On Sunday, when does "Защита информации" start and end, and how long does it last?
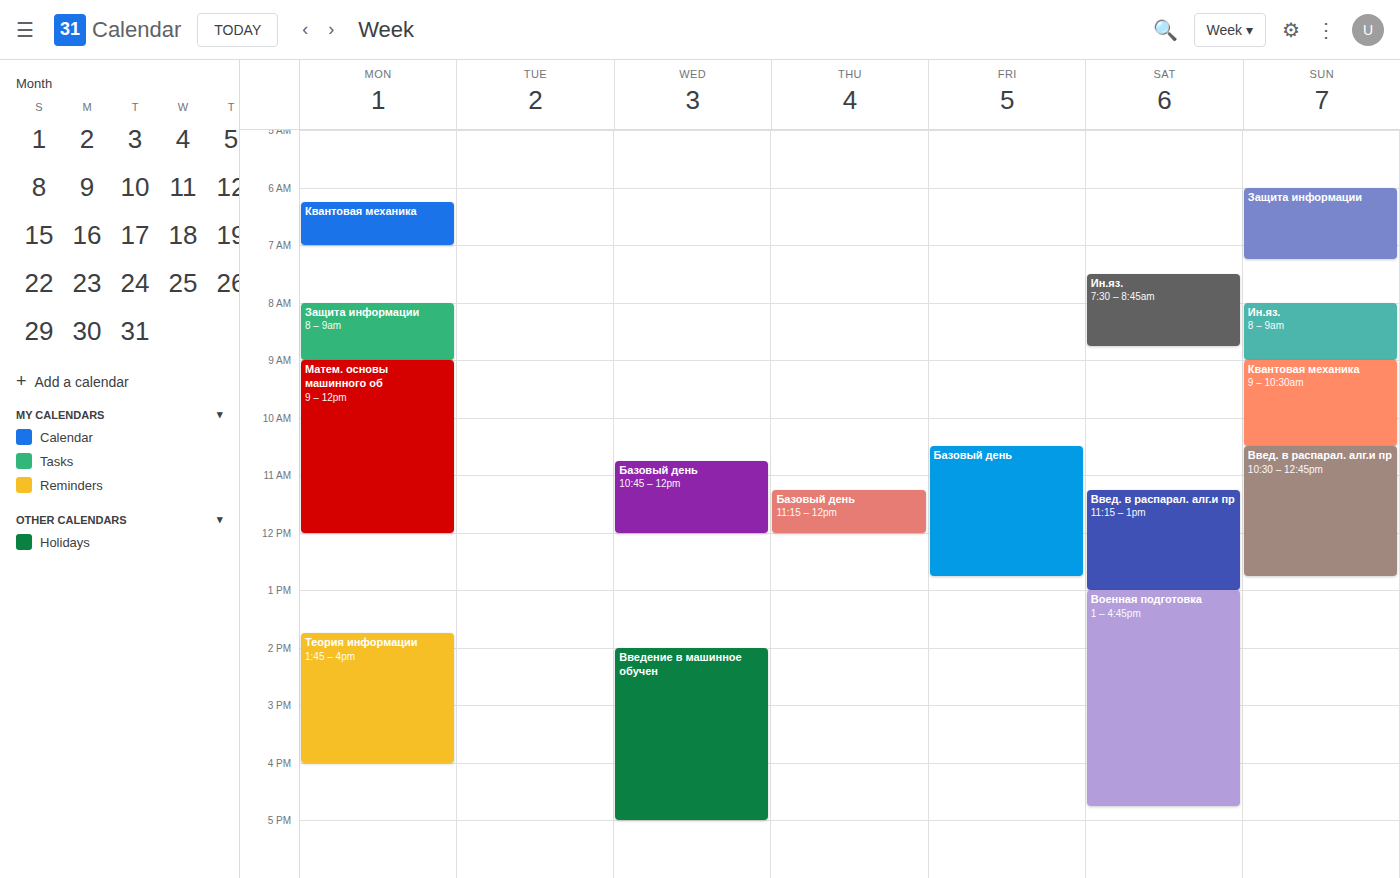
6:00 AM to 7:15 AM, 1 hour 15 minutes